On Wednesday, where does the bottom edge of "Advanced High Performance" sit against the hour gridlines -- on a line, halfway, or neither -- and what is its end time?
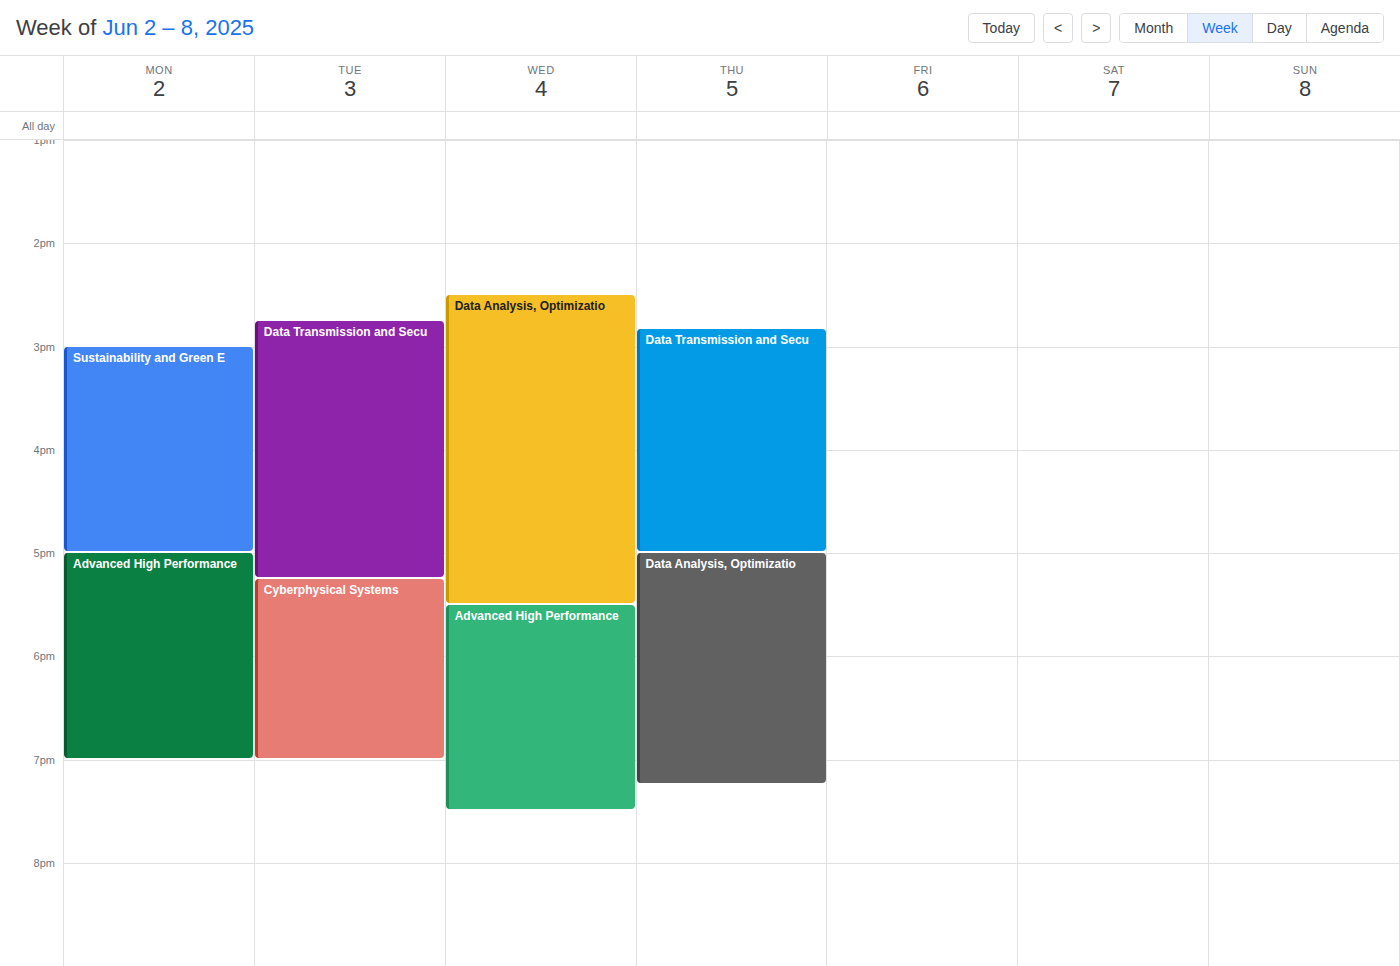
7:30 PM -- halfway between the 7 PM and 8 PM lines.